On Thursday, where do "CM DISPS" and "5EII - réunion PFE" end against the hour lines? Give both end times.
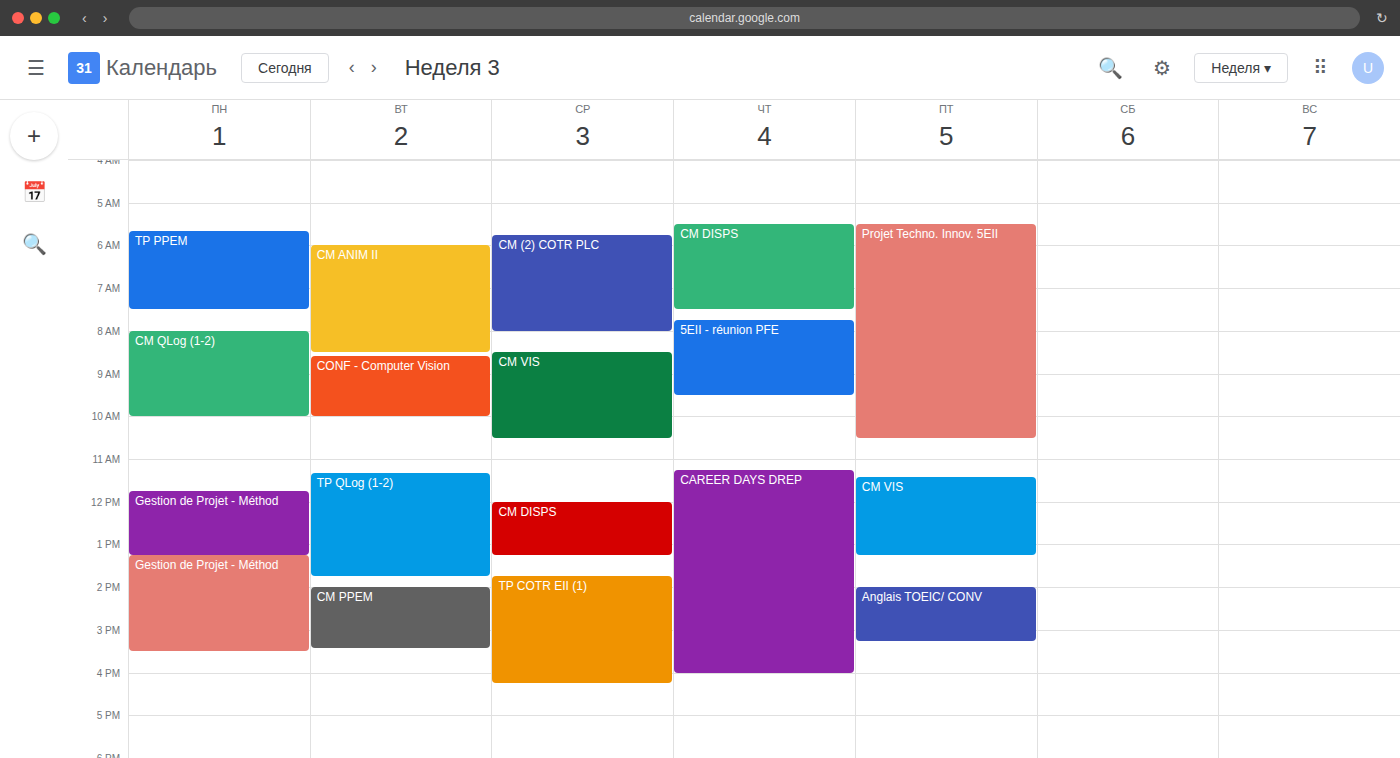
"CM DISPS": 07:30, halfway between the 07:00 and 08:00 lines. "5EII - réunion PFE": 09:30, halfway between the 09:00 and 10:00 lines.